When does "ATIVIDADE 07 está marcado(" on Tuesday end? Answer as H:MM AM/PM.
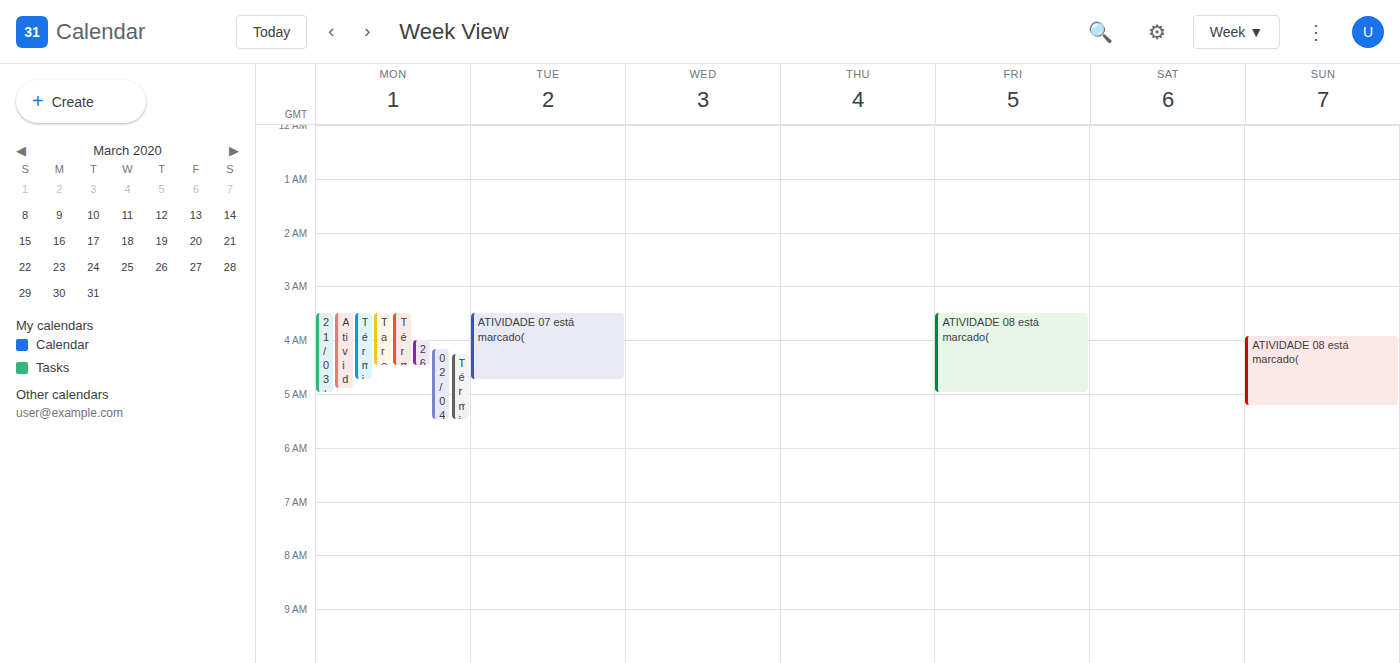
4:45 AM